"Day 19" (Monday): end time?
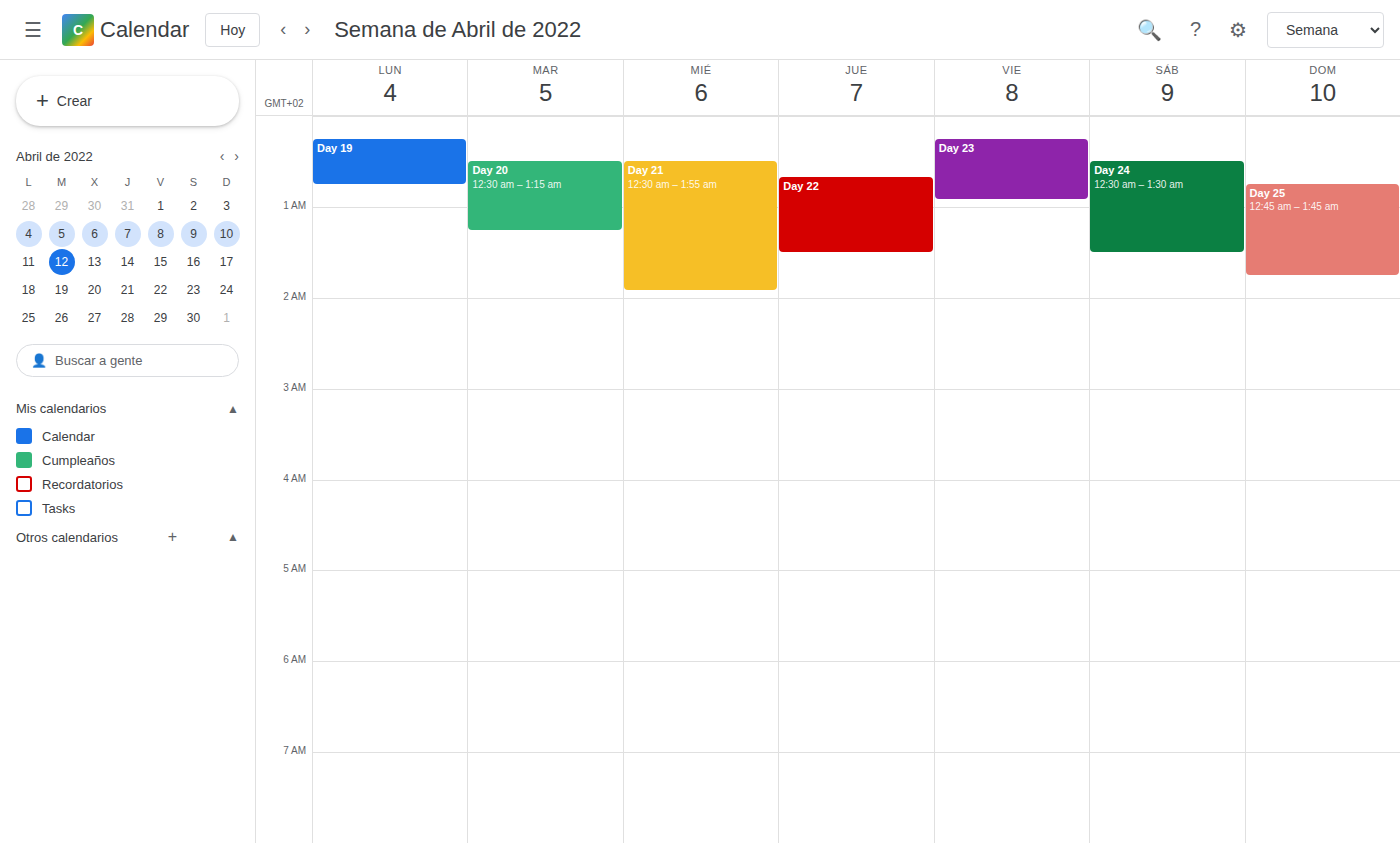
00:45